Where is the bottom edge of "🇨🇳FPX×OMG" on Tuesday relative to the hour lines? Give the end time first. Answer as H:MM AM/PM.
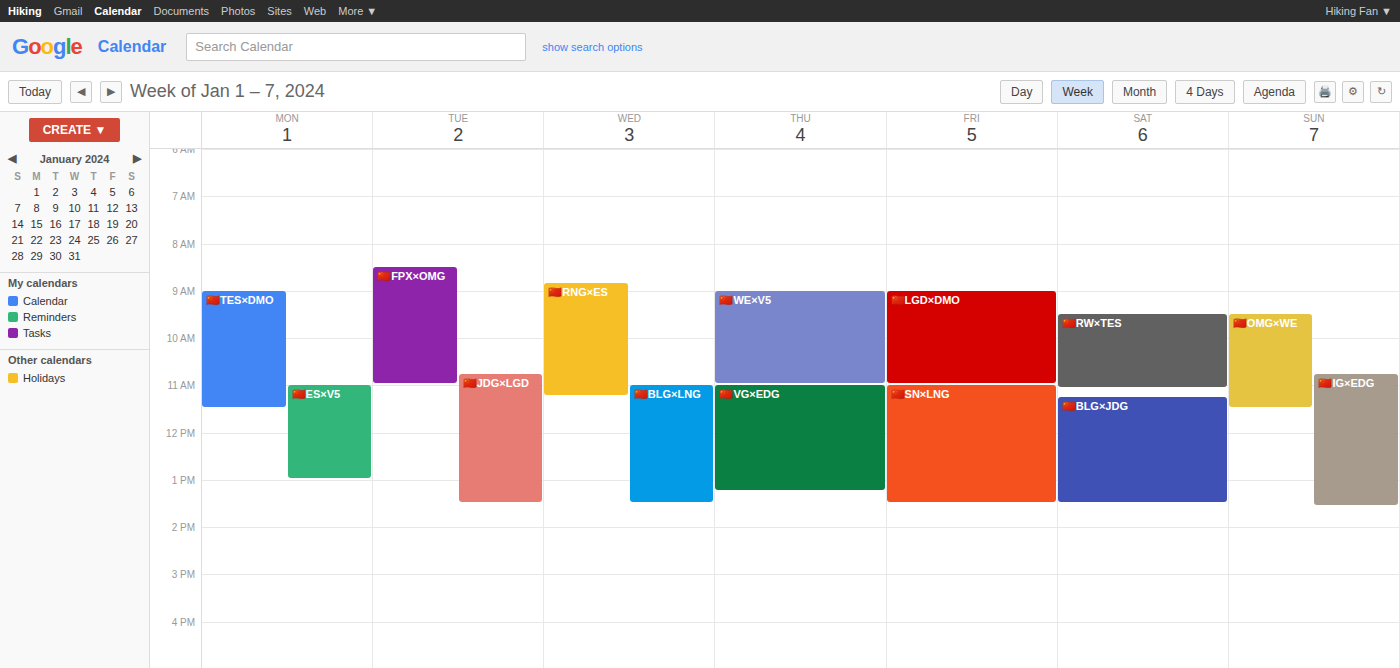
11:00 AM -- exactly on the 11 AM line.